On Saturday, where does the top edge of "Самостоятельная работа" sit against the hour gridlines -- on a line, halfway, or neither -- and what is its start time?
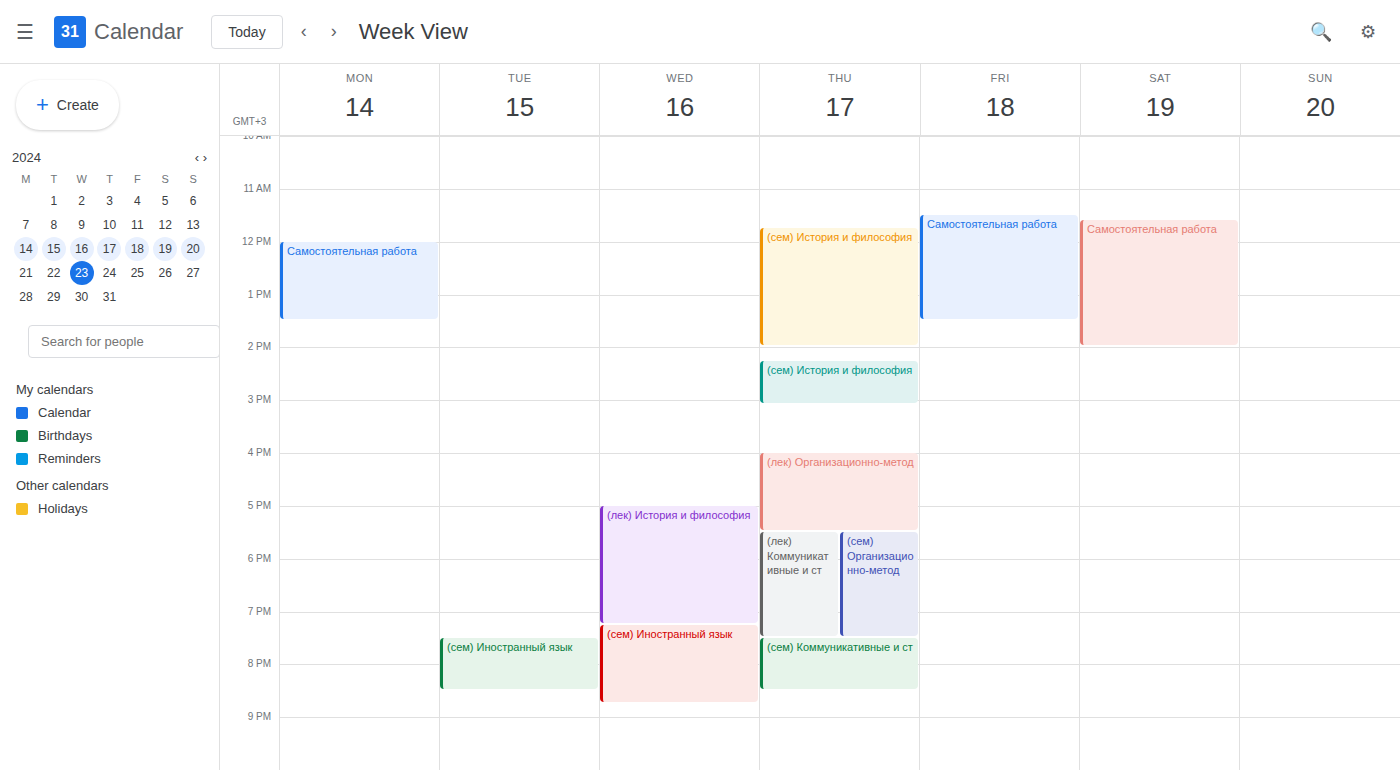
11:35 AM -- neither: 35 minutes below the 11 AM line and 25 minutes above the 12 PM line.